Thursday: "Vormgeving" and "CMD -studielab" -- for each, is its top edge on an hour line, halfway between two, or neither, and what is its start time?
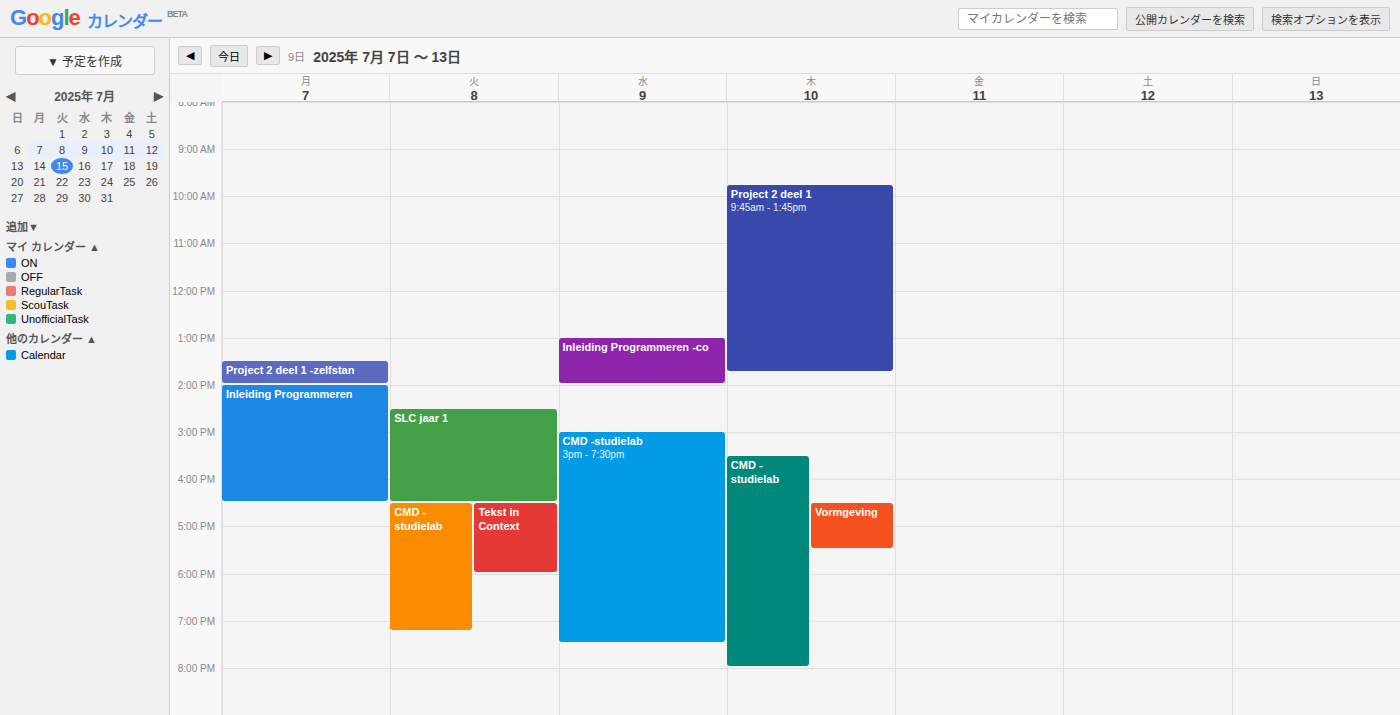
"Vormgeving": 4:30 PM, halfway between the 4 PM and 5 PM lines. "CMD -studielab": 3:30 PM, halfway between the 3 PM and 4 PM lines.